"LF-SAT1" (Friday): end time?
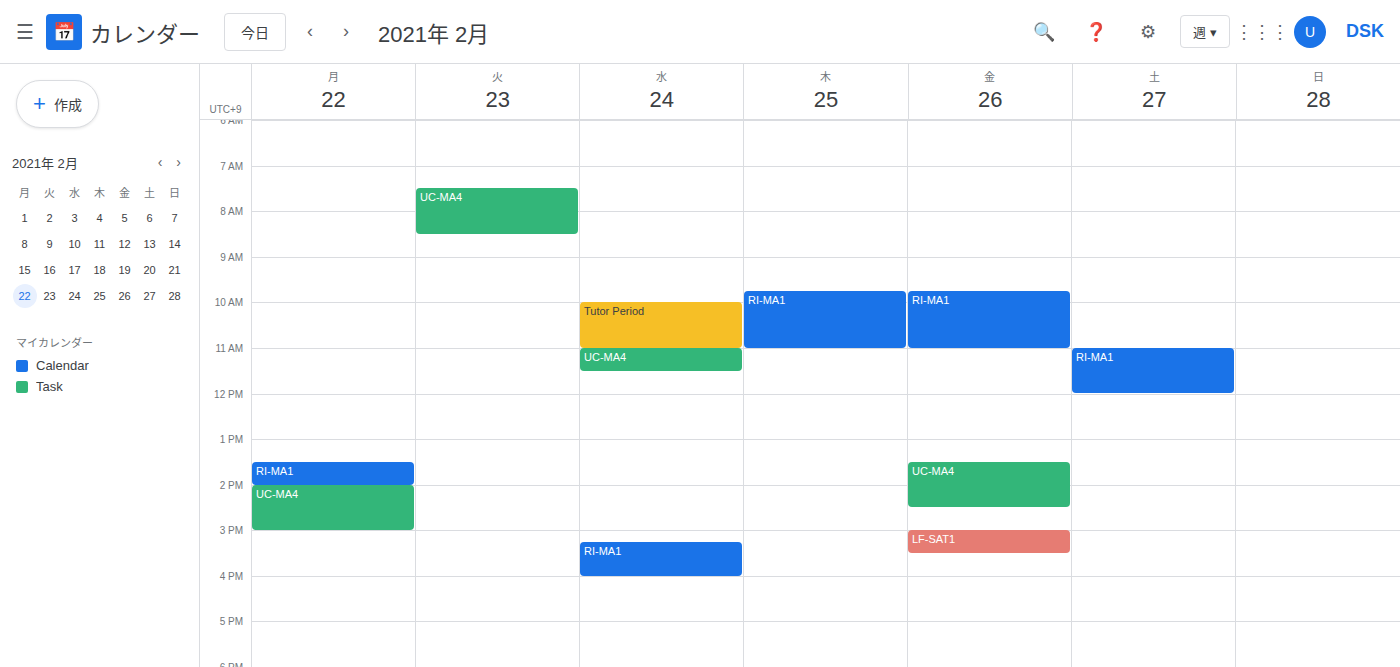
3:30 PM